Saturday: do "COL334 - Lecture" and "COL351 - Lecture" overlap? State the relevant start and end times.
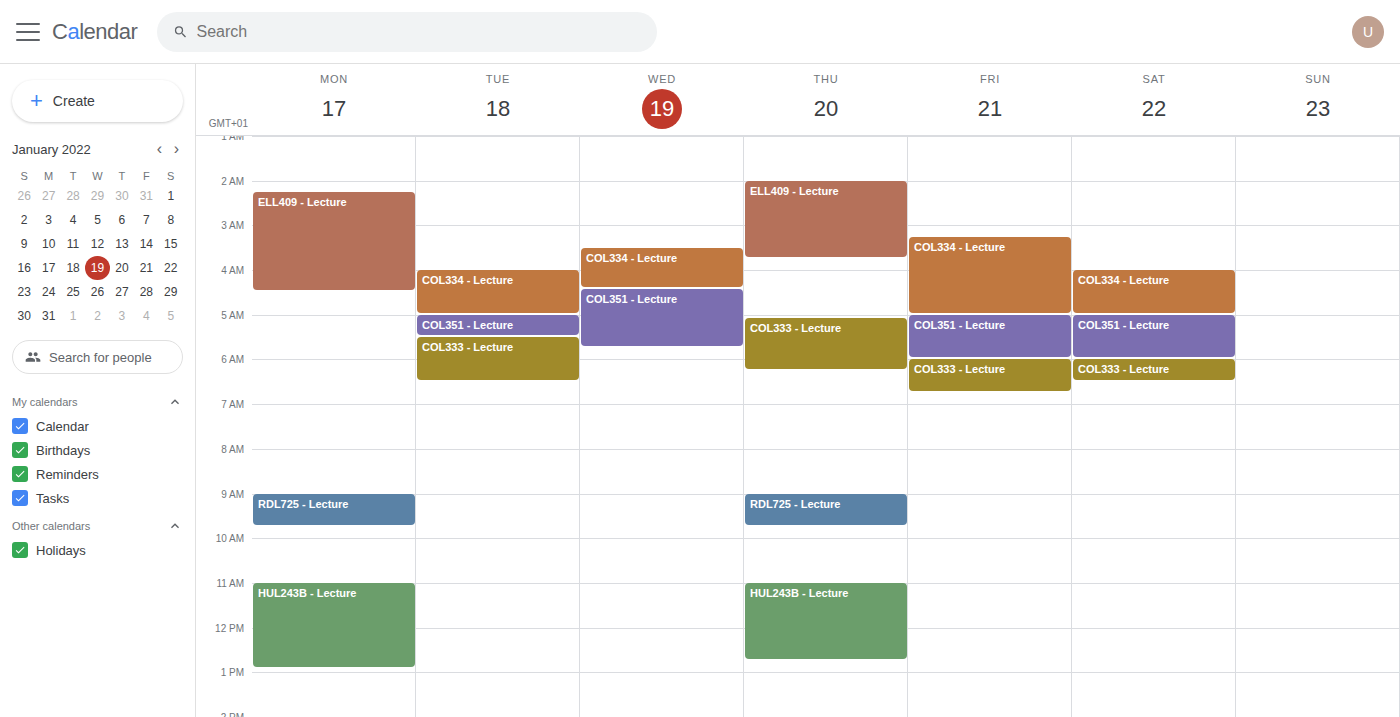
"COL334 - Lecture" ends at 05:00, exactly when "COL351 - Lecture" starts -- they touch but do not overlap.